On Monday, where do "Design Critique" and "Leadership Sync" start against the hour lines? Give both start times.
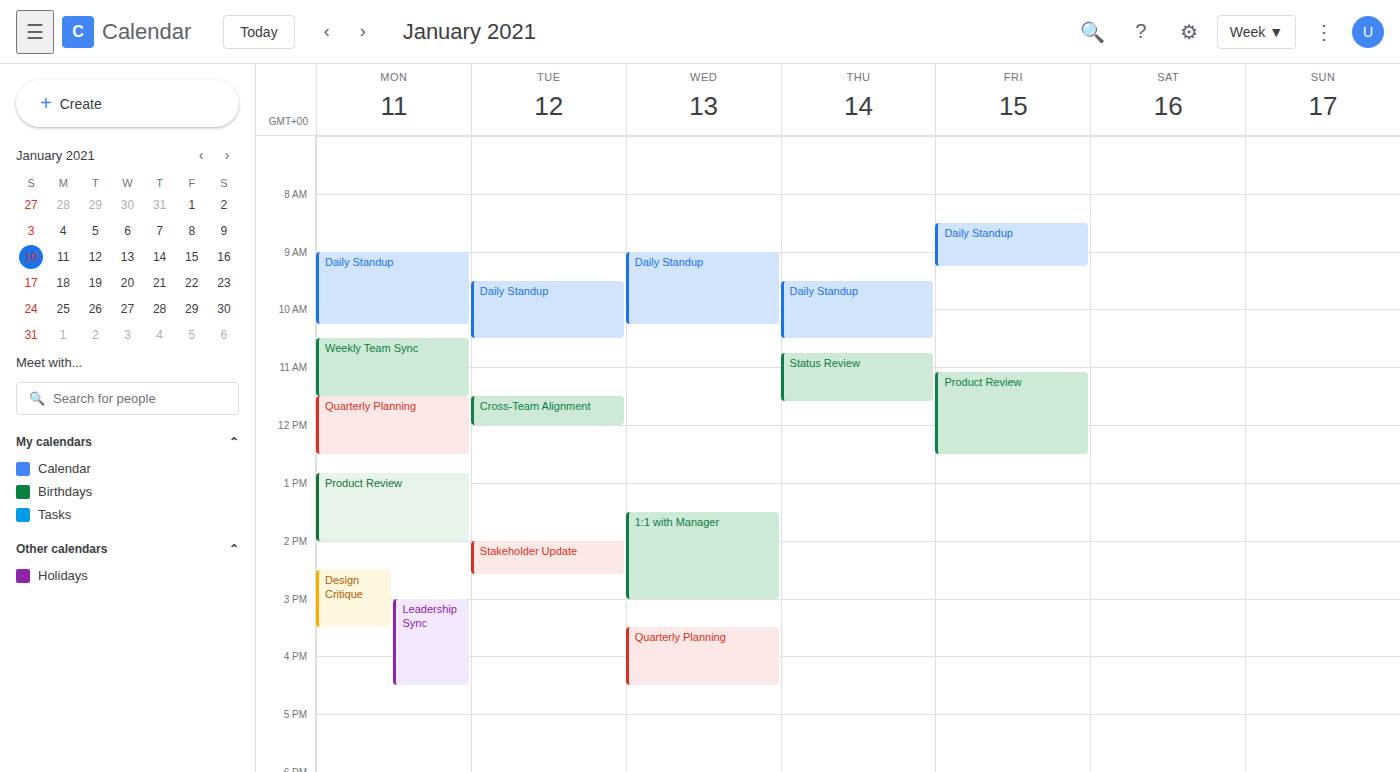
"Design Critique": 2:30 PM, halfway between the 2 PM and 3 PM lines. "Leadership Sync": 3:00 PM, exactly on the 3 PM line.